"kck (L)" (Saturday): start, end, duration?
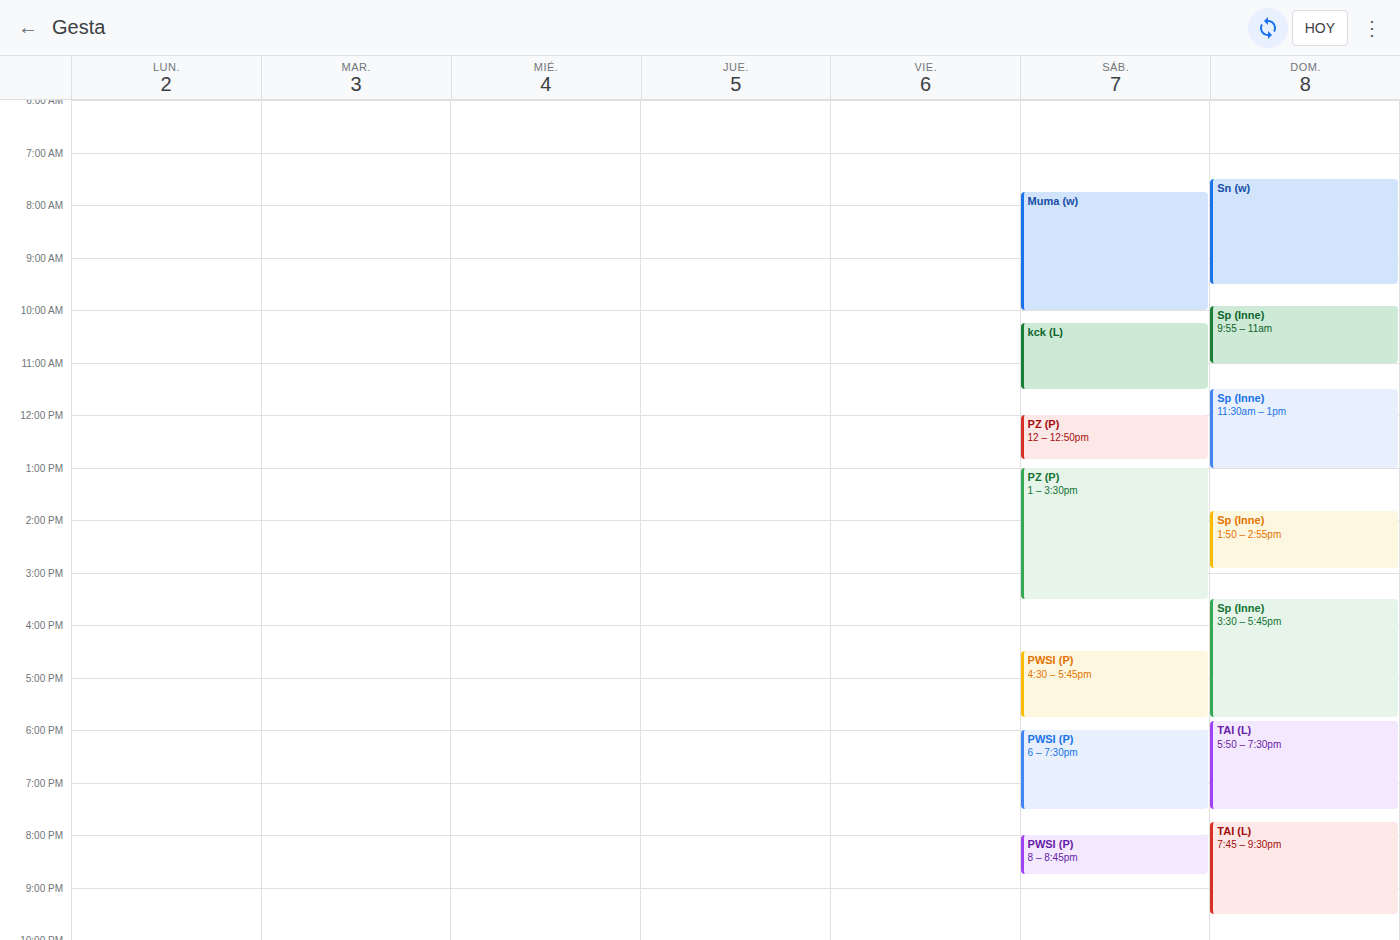
10:15 AM to 11:30 AM, 1 hour 15 minutes